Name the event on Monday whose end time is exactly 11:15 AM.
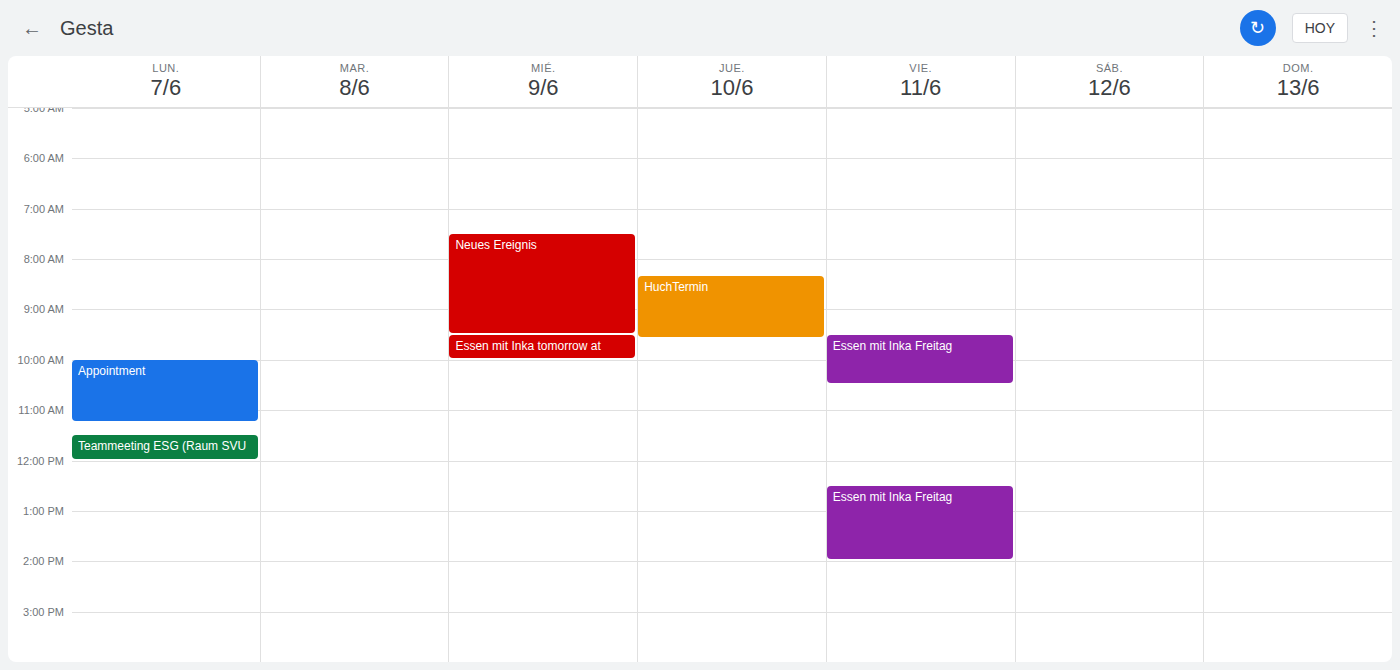
"Appointment"